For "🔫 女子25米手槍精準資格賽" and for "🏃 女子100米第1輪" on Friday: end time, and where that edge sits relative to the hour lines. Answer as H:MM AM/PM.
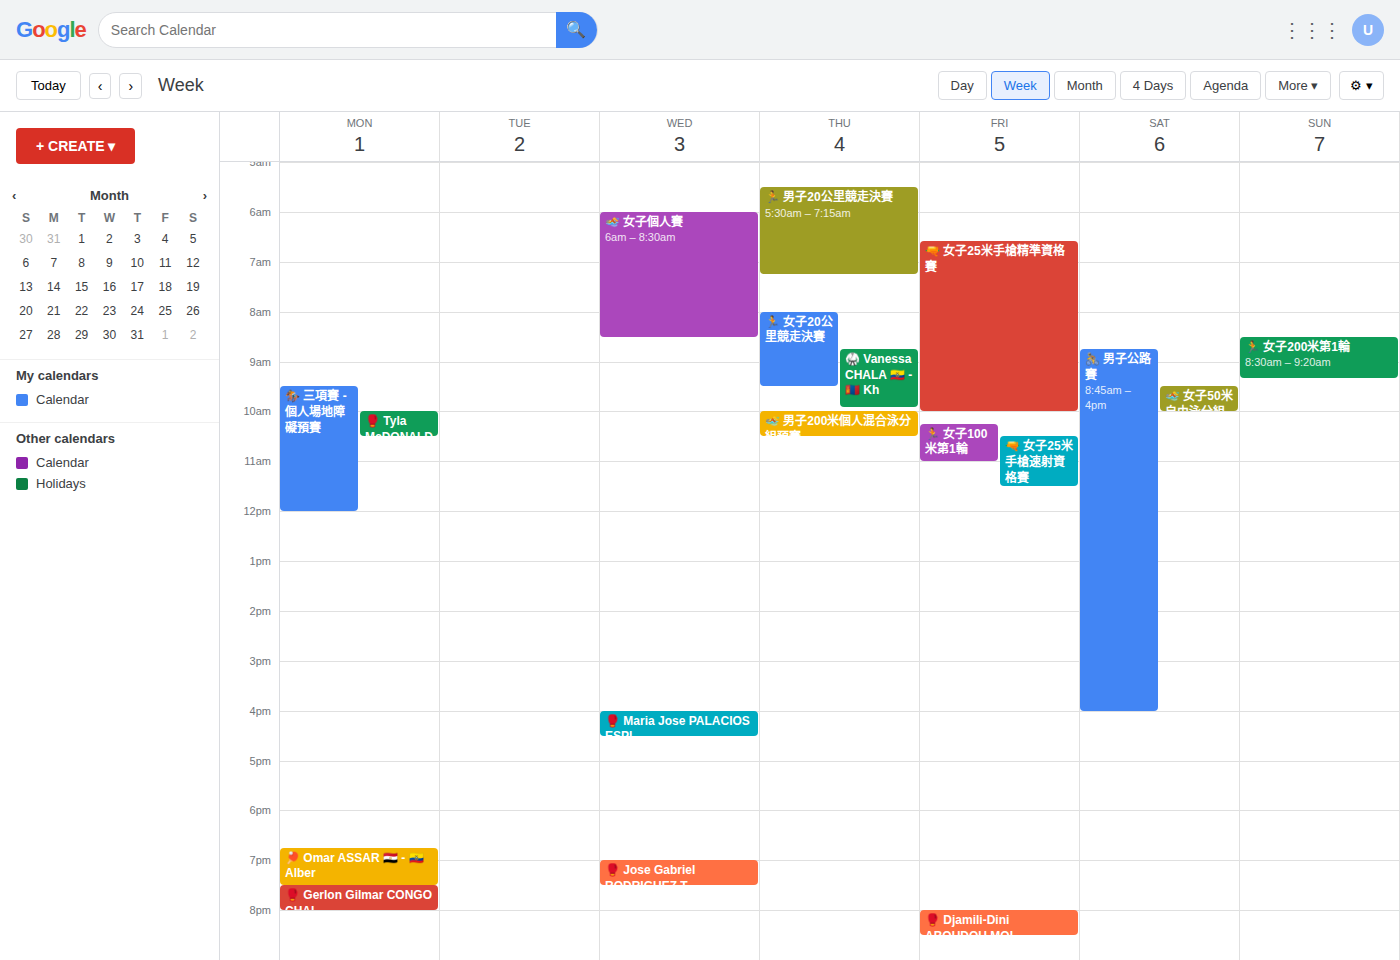
"🔫 女子25米手槍精準資格賽": 10:00 AM, exactly on the 10 AM line. "🏃 女子100米第1輪": 11:00 AM, exactly on the 11 AM line.